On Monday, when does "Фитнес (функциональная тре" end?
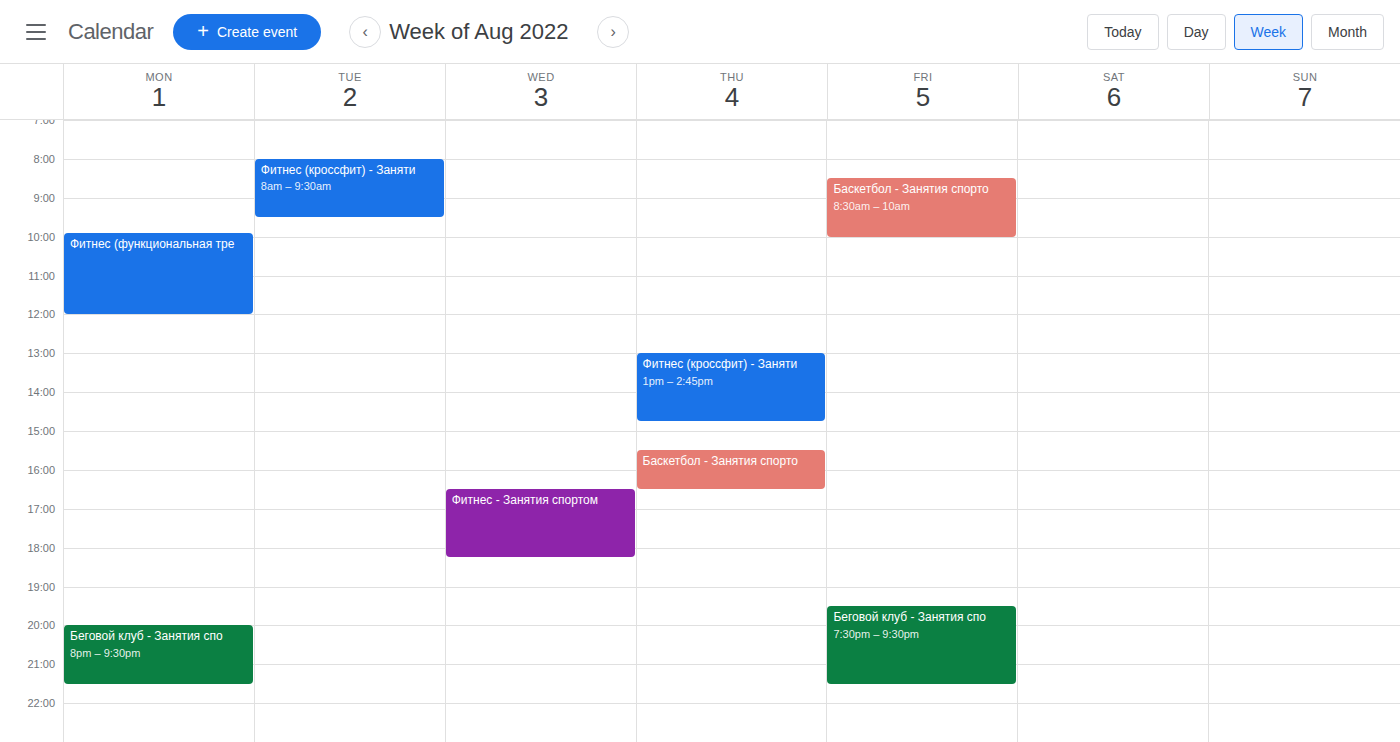
12:00 PM